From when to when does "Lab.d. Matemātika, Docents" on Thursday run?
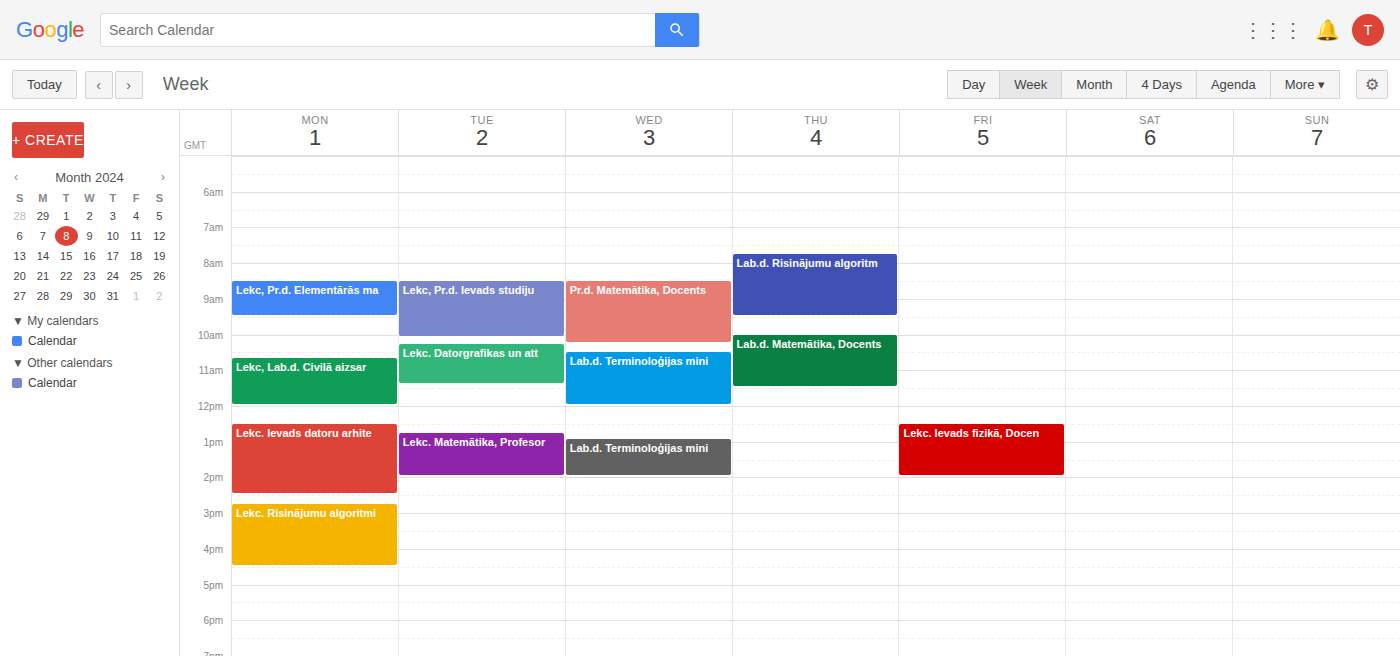
10:00 AM to 11:30 AM